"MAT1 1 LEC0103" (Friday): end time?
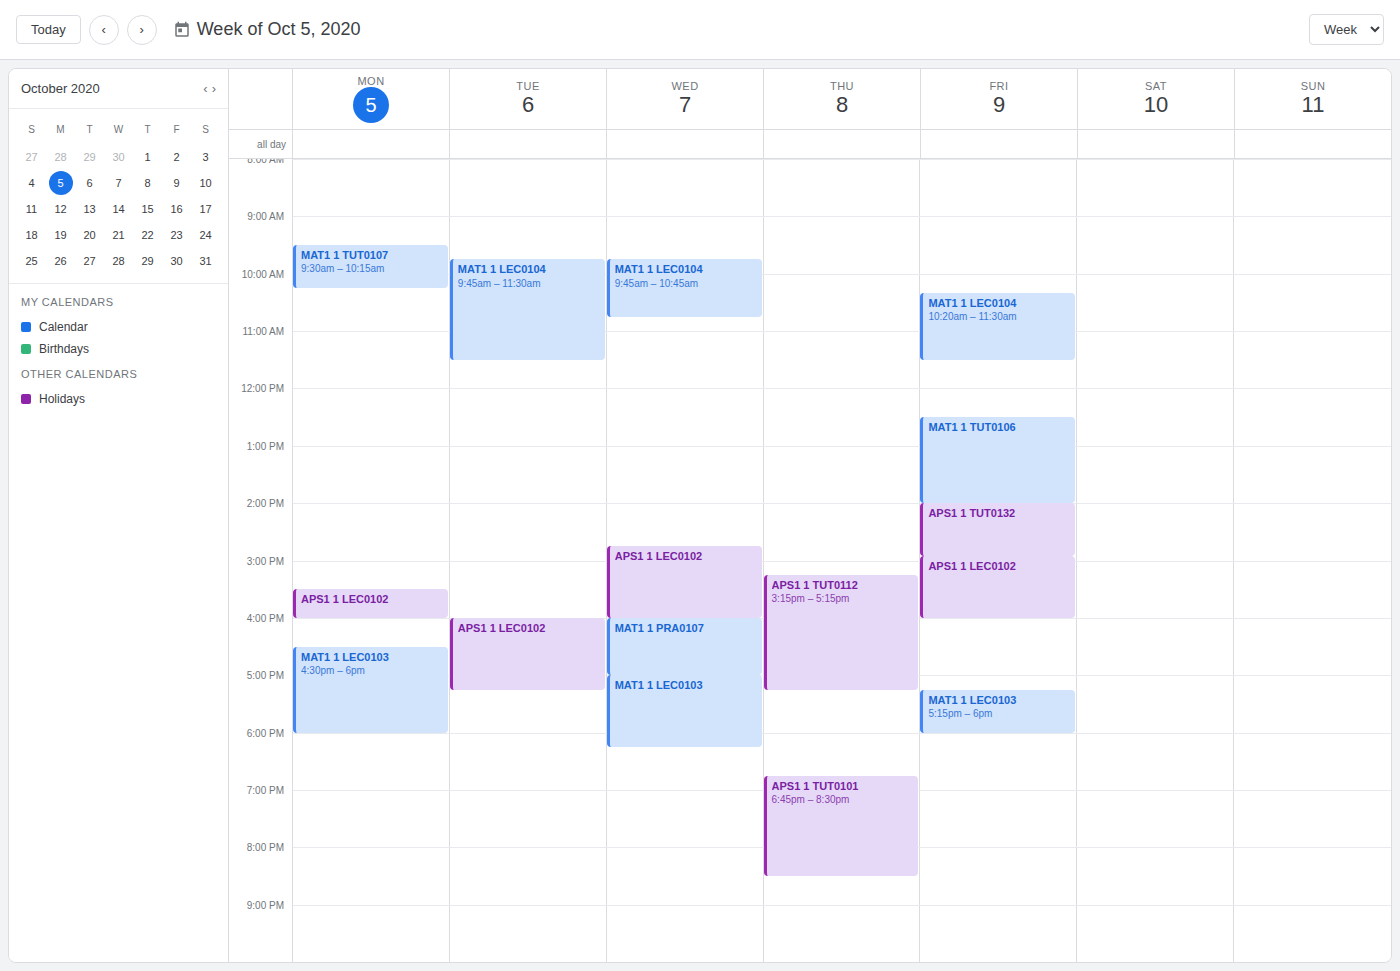
6:00 PM